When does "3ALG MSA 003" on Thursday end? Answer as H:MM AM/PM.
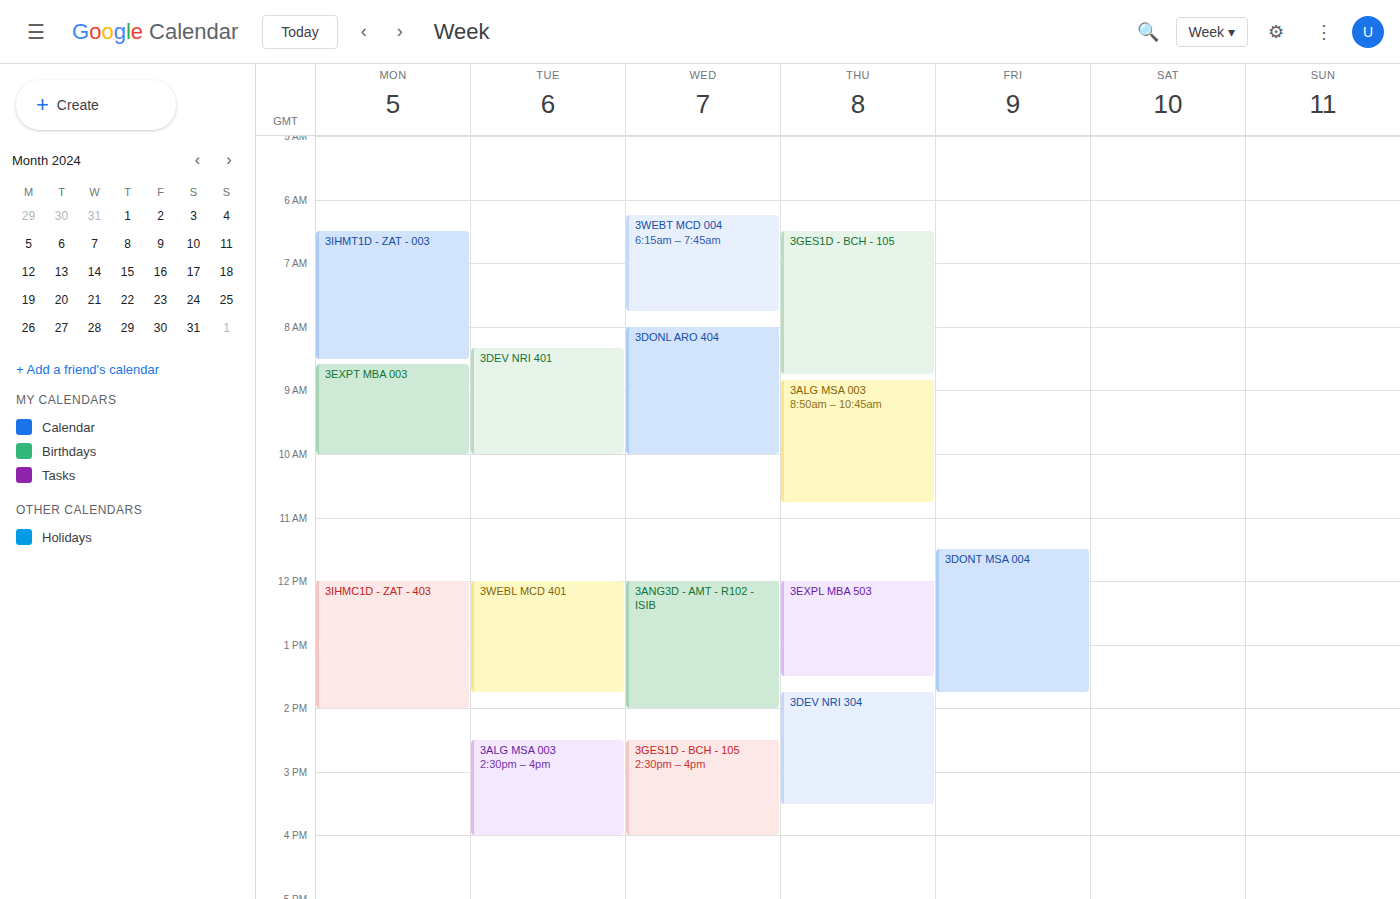
10:45 AM